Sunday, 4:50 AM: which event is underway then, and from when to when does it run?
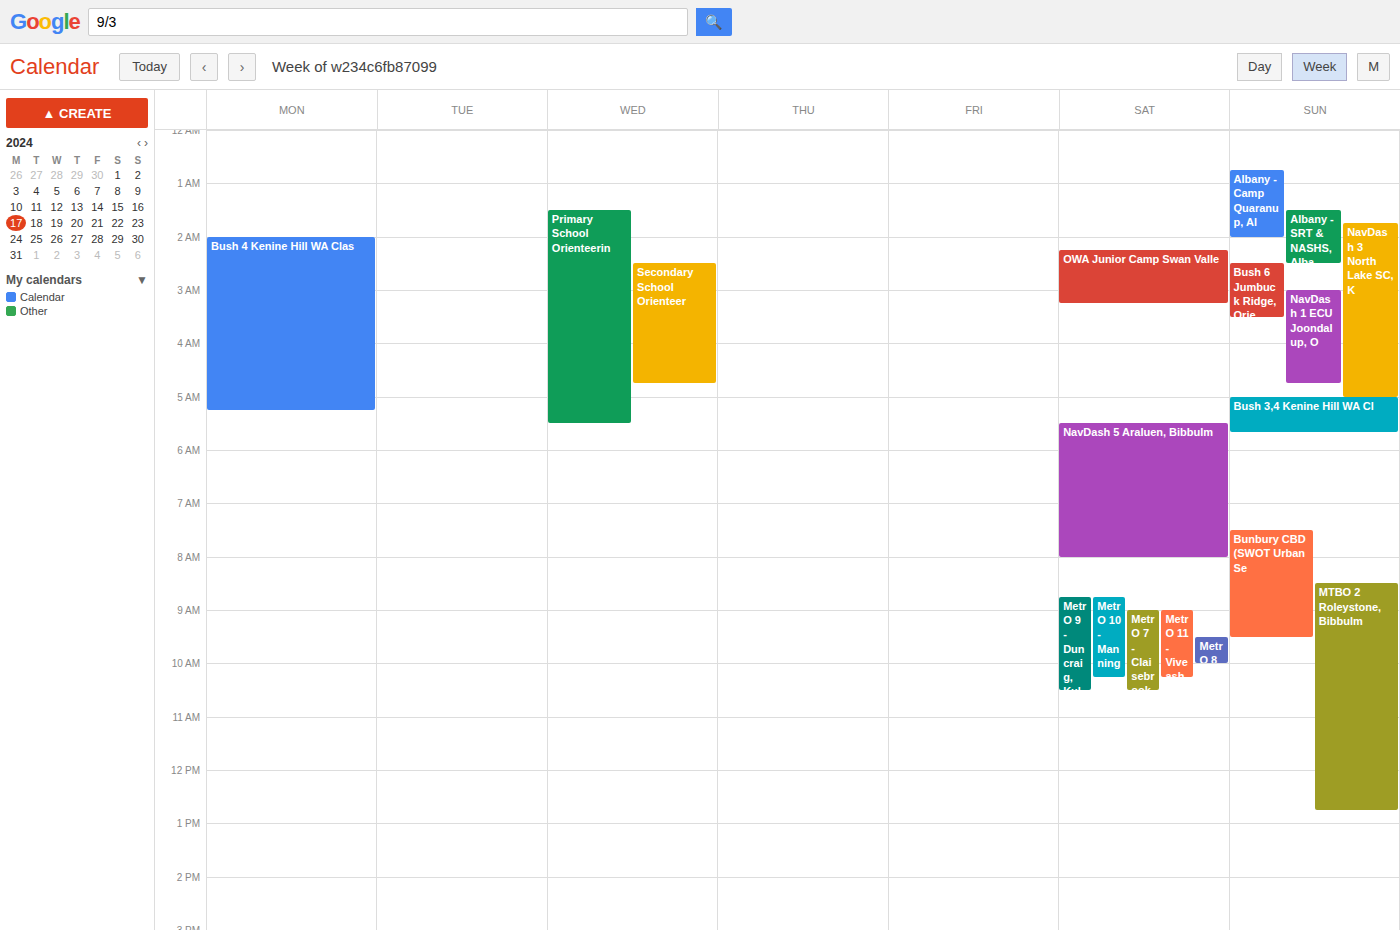
"NavDash 3 North Lake SC, K", 1:45 AM to 5:00 AM